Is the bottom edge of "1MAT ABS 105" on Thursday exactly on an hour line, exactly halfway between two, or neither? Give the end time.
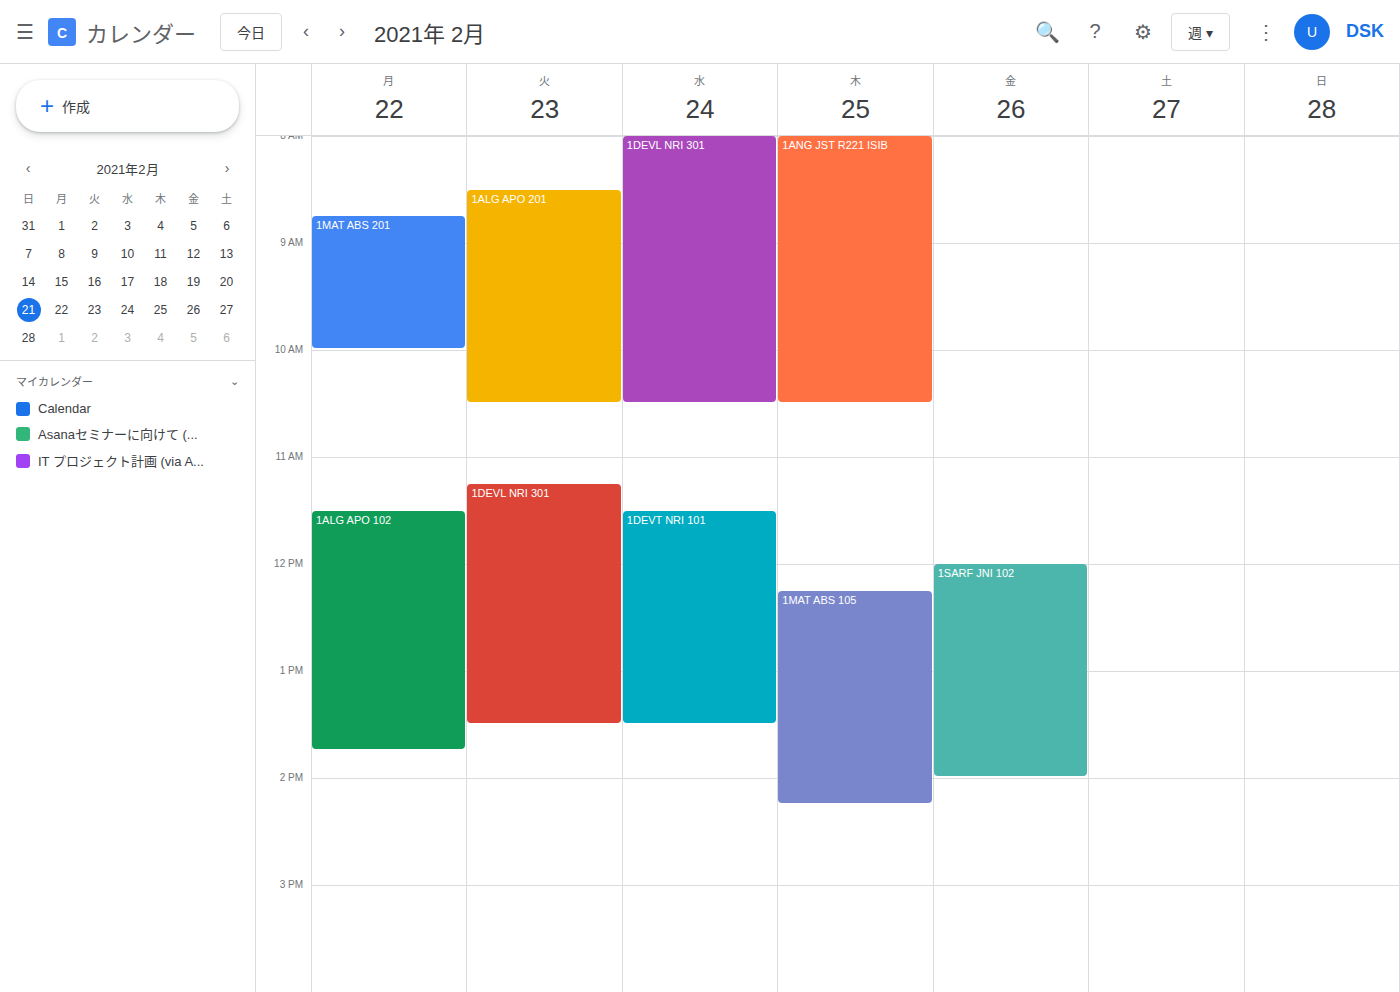
2:15 PM -- neither: a quarter of the way from the 2 PM line to the 3 PM line.